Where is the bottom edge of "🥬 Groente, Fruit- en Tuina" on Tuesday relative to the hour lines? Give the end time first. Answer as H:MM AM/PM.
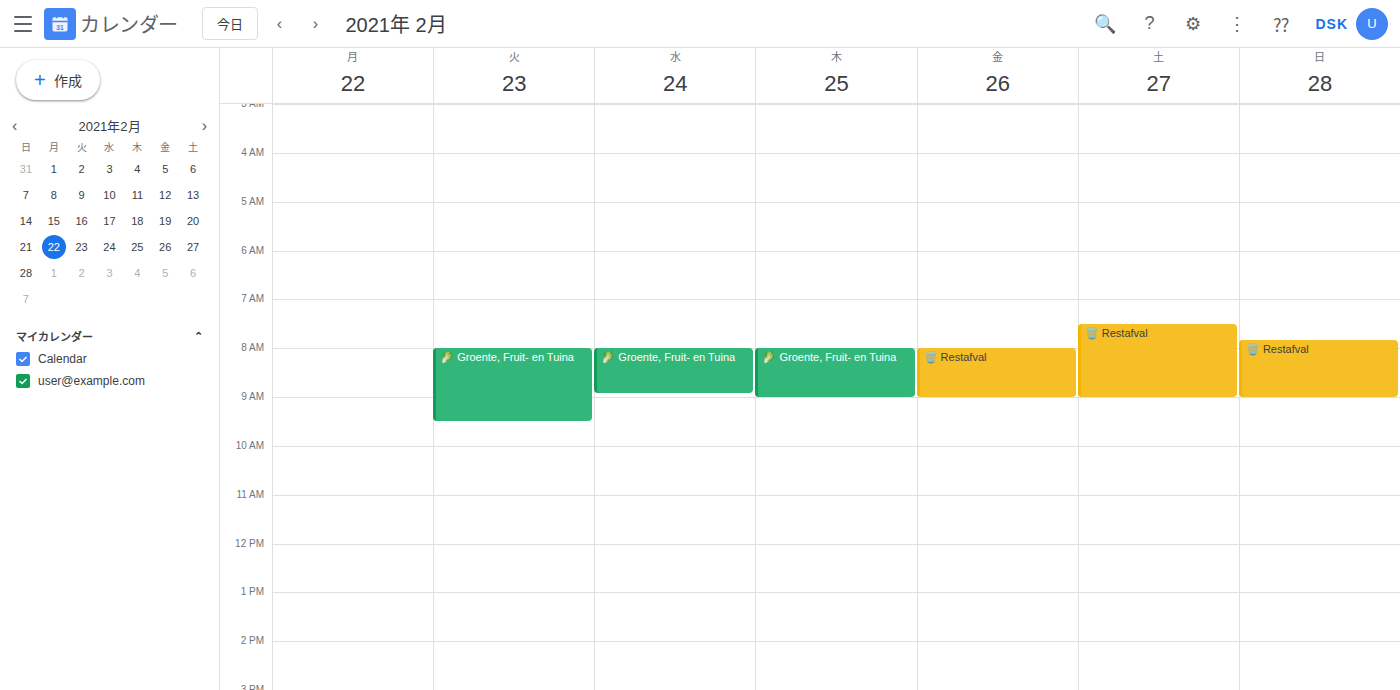
9:30 AM -- halfway between the 9 AM and 10 AM lines.